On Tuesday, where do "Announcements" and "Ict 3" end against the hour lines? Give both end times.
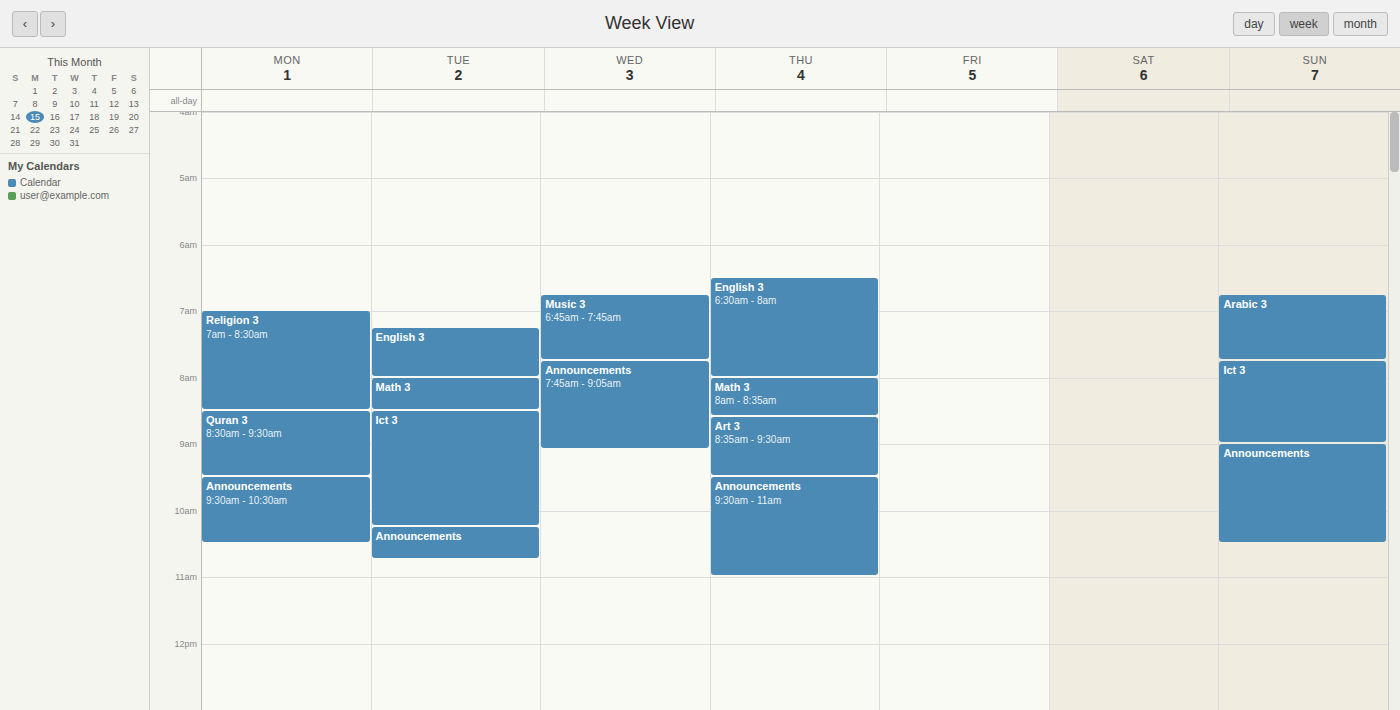
"Announcements": 10:45, neither: three quarters of the way from the 10:00 line to the 11:00 line. "Ict 3": 10:15, neither: a quarter of the way from the 10:00 line to the 11:00 line.